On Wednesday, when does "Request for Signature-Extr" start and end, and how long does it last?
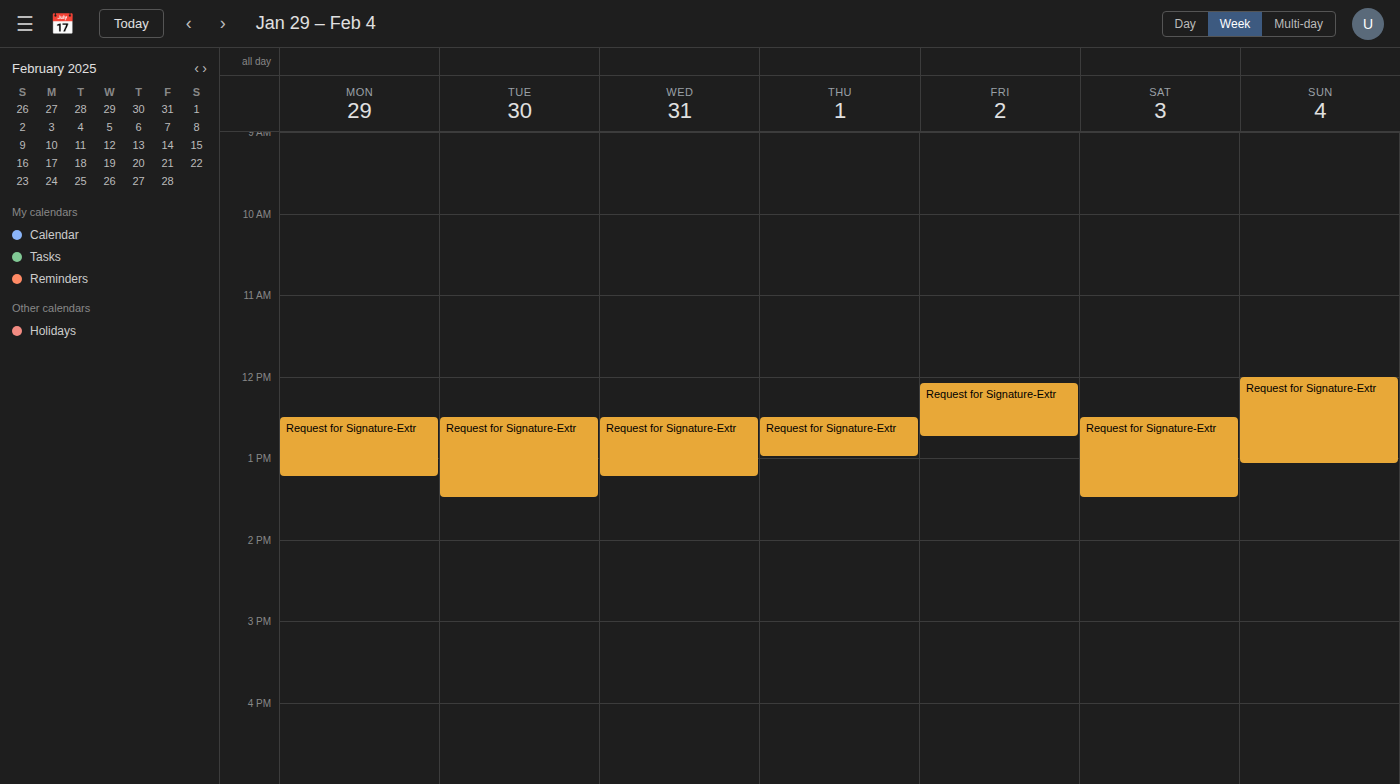
12:30 PM to 1:15 PM, 45 minutes